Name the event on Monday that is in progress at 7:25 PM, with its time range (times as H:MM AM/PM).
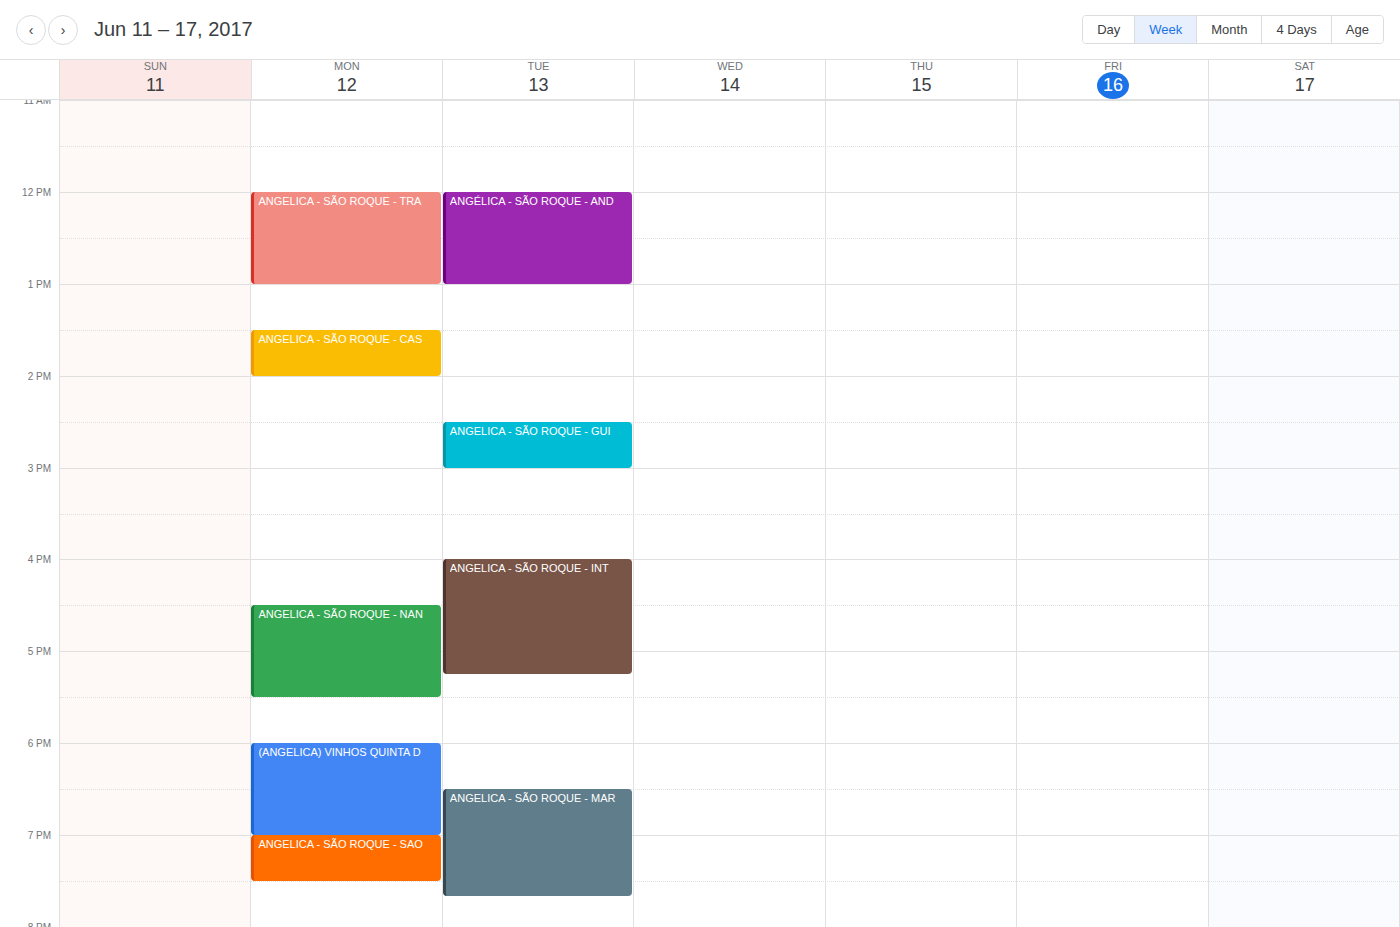
"ANGELICA - SÃO ROQUE - SAO", 7:00 PM to 7:30 PM